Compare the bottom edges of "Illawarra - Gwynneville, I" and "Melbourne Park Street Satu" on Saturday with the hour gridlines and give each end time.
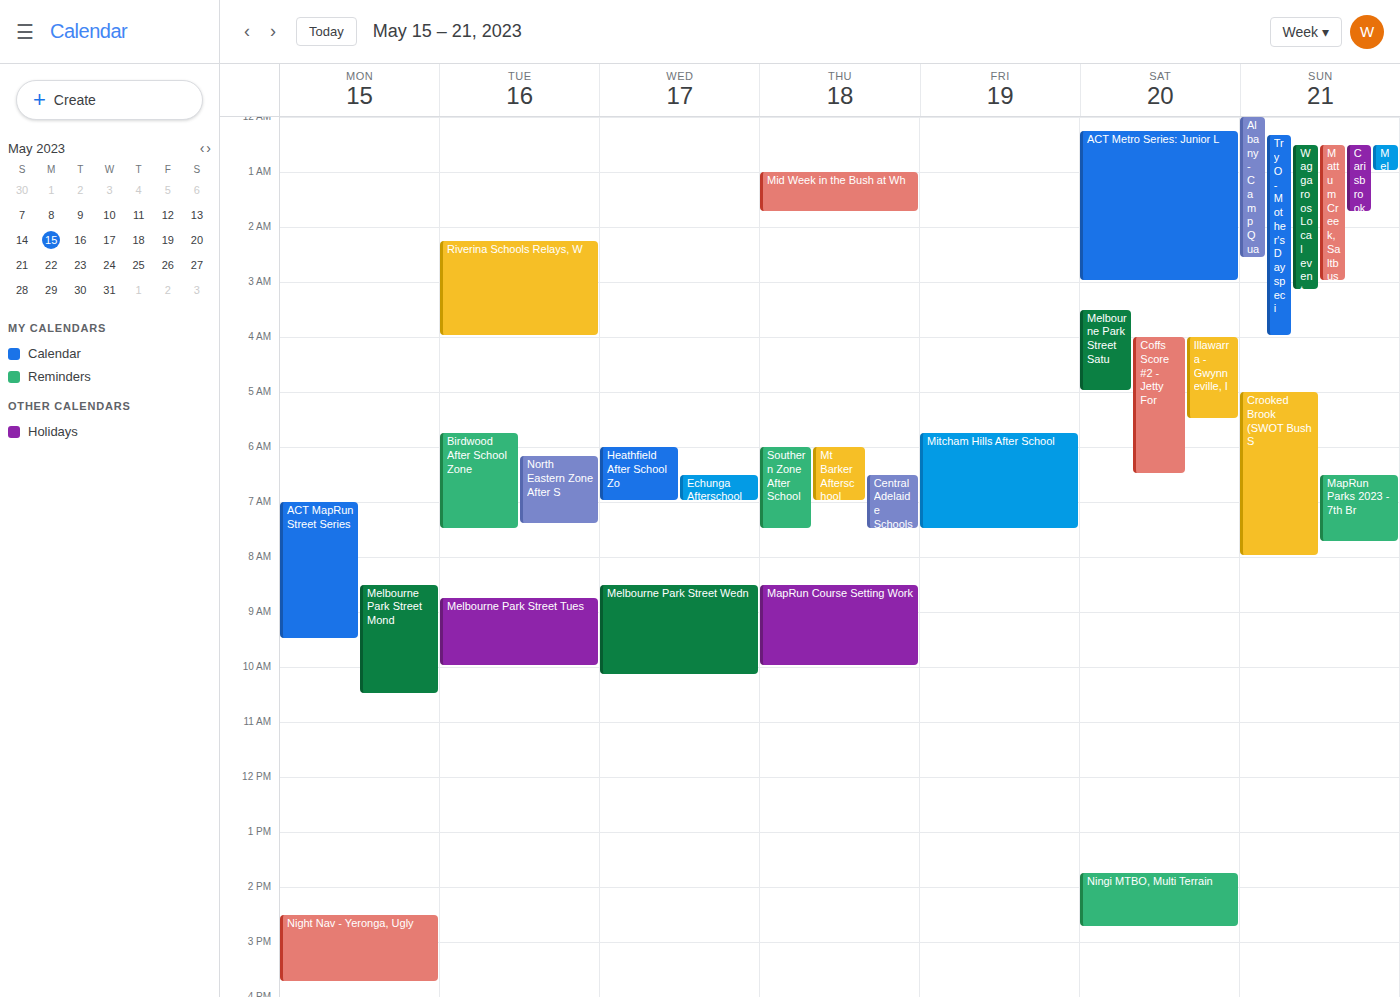
"Illawarra - Gwynneville, I": 5:30 AM, halfway between the 5 AM and 6 AM lines. "Melbourne Park Street Satu": 5:00 AM, exactly on the 5 AM line.